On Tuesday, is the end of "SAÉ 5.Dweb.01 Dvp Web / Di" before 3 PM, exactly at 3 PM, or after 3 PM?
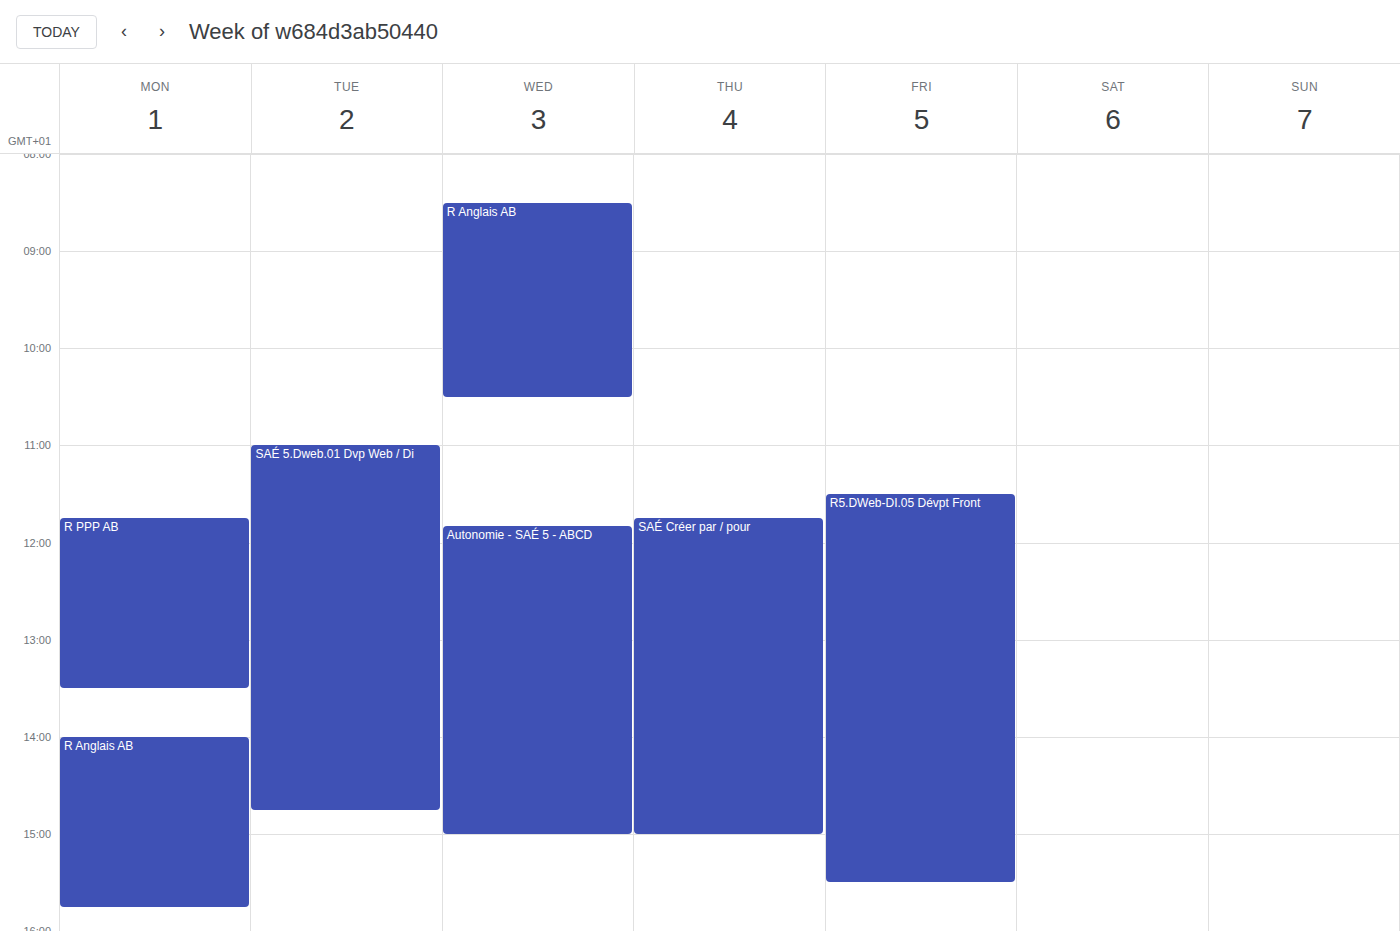
2:45 PM -- before 3 PM, 15 minutes above the 3 PM line.